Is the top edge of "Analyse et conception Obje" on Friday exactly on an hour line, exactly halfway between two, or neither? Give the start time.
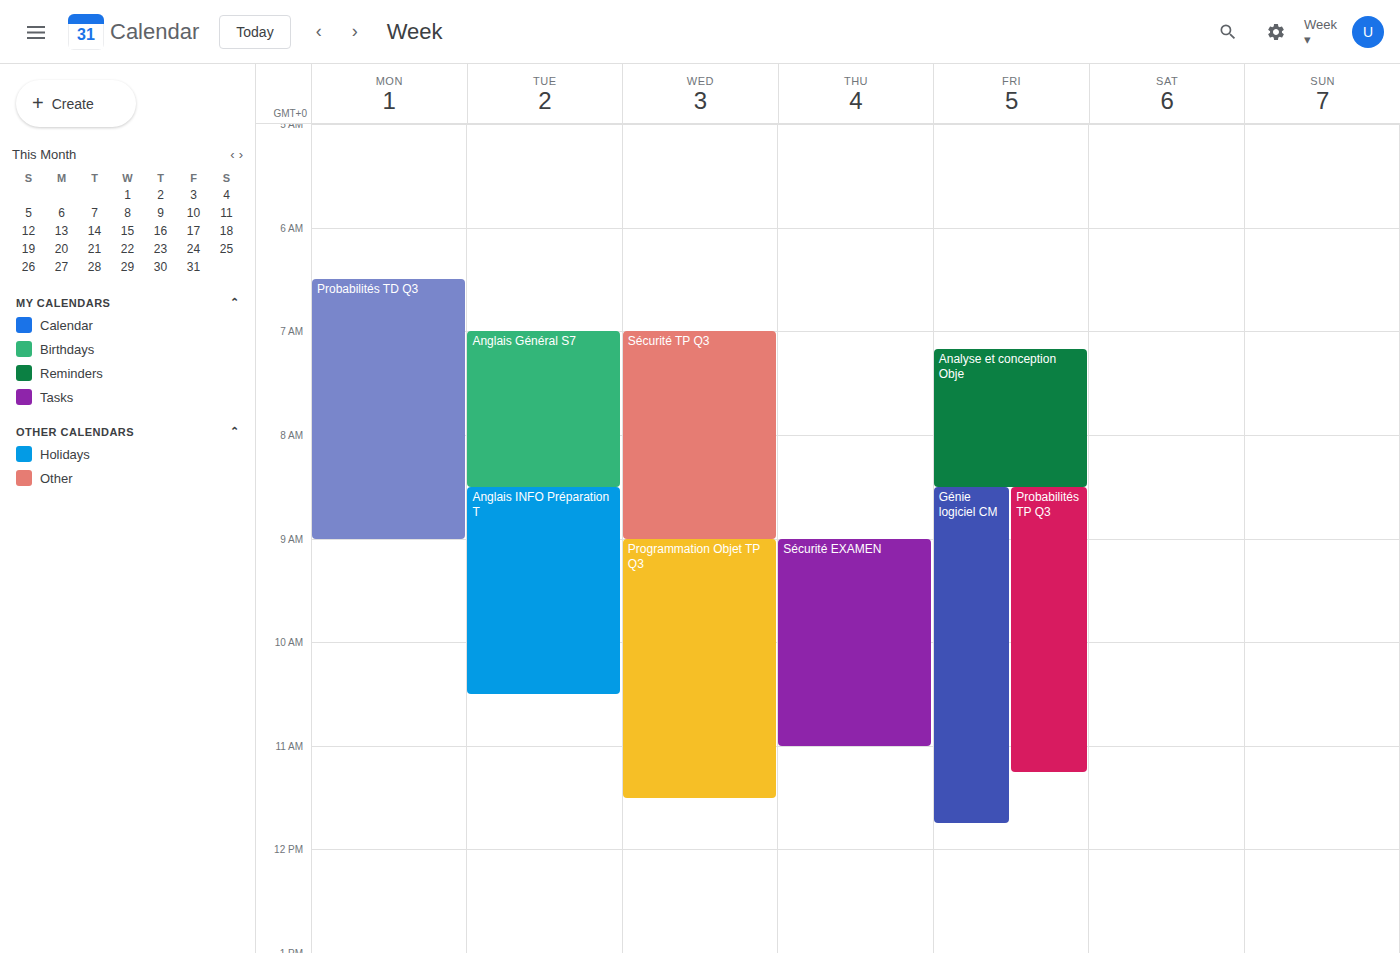
7:10 AM -- neither: 10 minutes below the 7 AM line and 50 minutes above the 8 AM line.